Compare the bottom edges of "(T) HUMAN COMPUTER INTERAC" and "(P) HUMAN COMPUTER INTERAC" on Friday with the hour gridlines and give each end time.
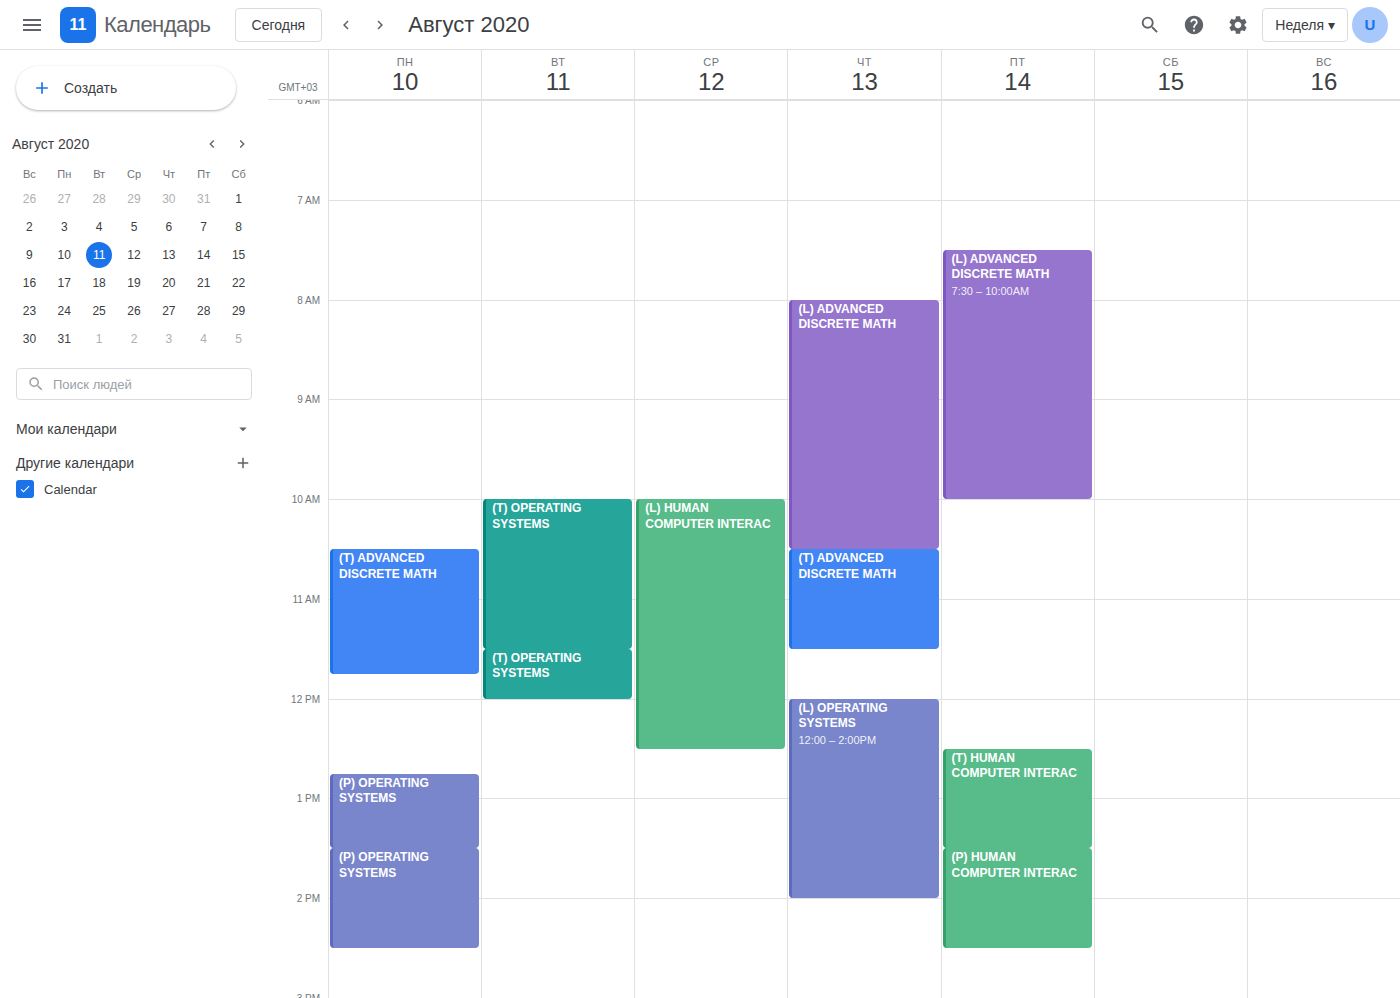
"(T) HUMAN COMPUTER INTERAC": 1:30 PM, halfway between the 1 PM and 2 PM lines. "(P) HUMAN COMPUTER INTERAC": 2:30 PM, halfway between the 2 PM and 3 PM lines.